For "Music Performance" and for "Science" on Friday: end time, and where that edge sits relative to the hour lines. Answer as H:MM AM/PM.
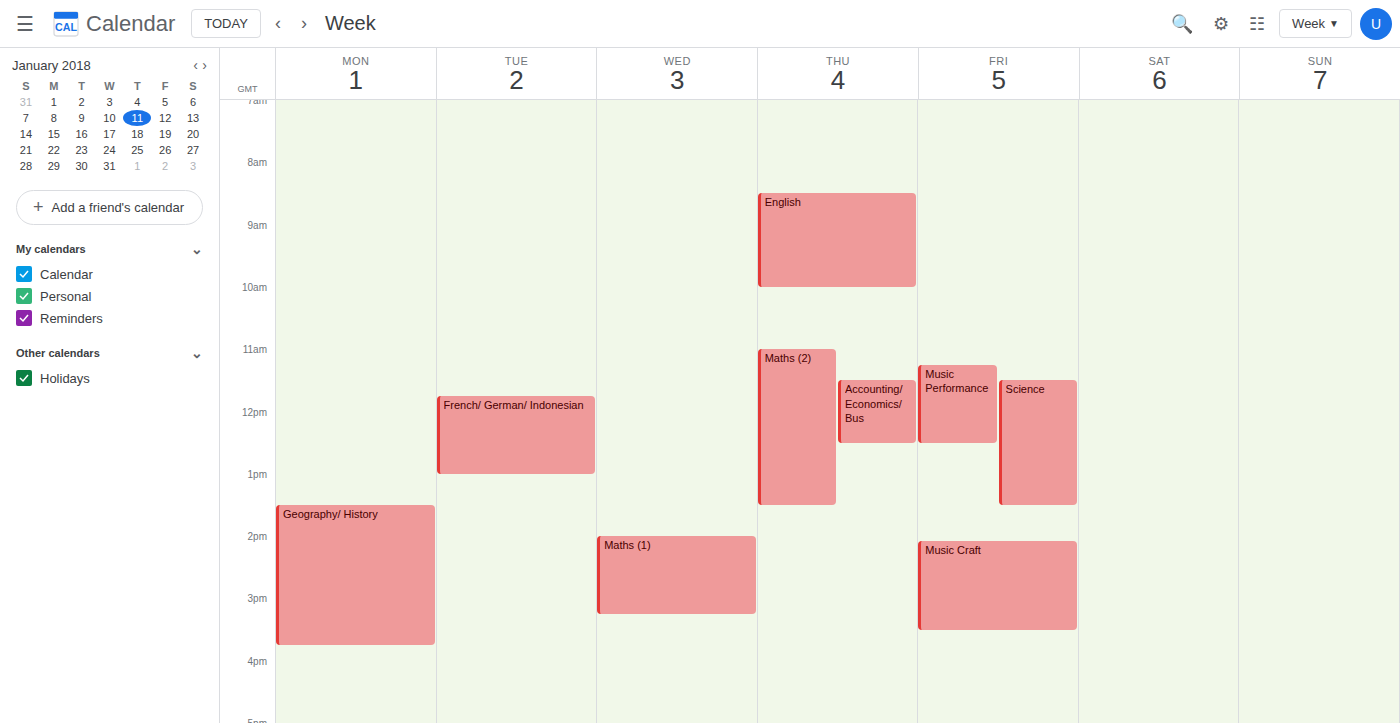
"Music Performance": 12:30 PM, halfway between the 12 PM and 1 PM lines. "Science": 1:30 PM, halfway between the 1 PM and 2 PM lines.